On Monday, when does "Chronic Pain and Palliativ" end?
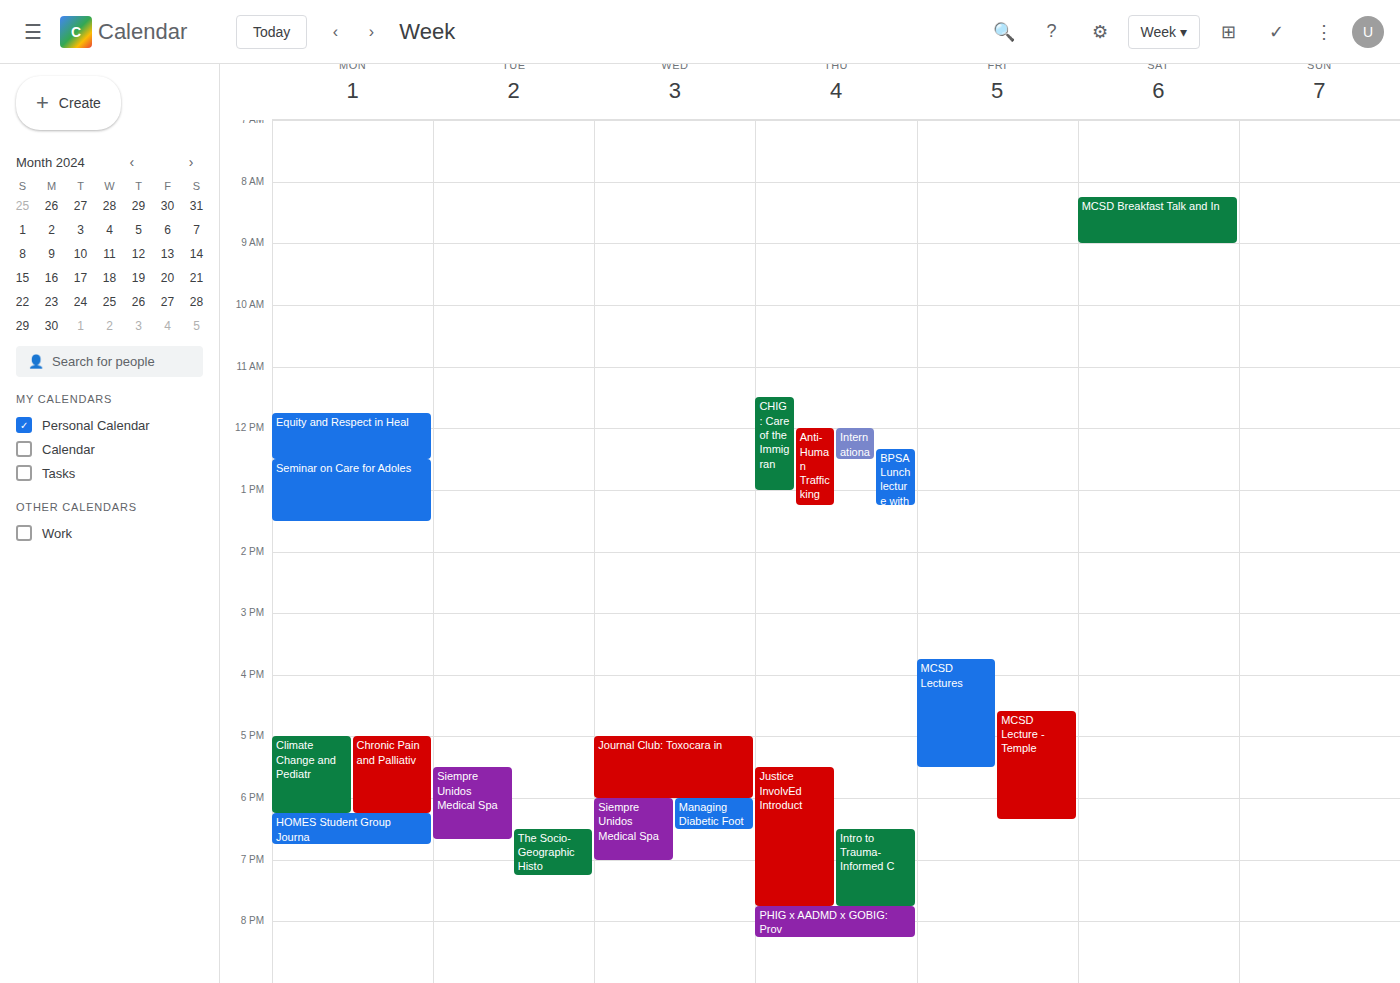
6:15 PM